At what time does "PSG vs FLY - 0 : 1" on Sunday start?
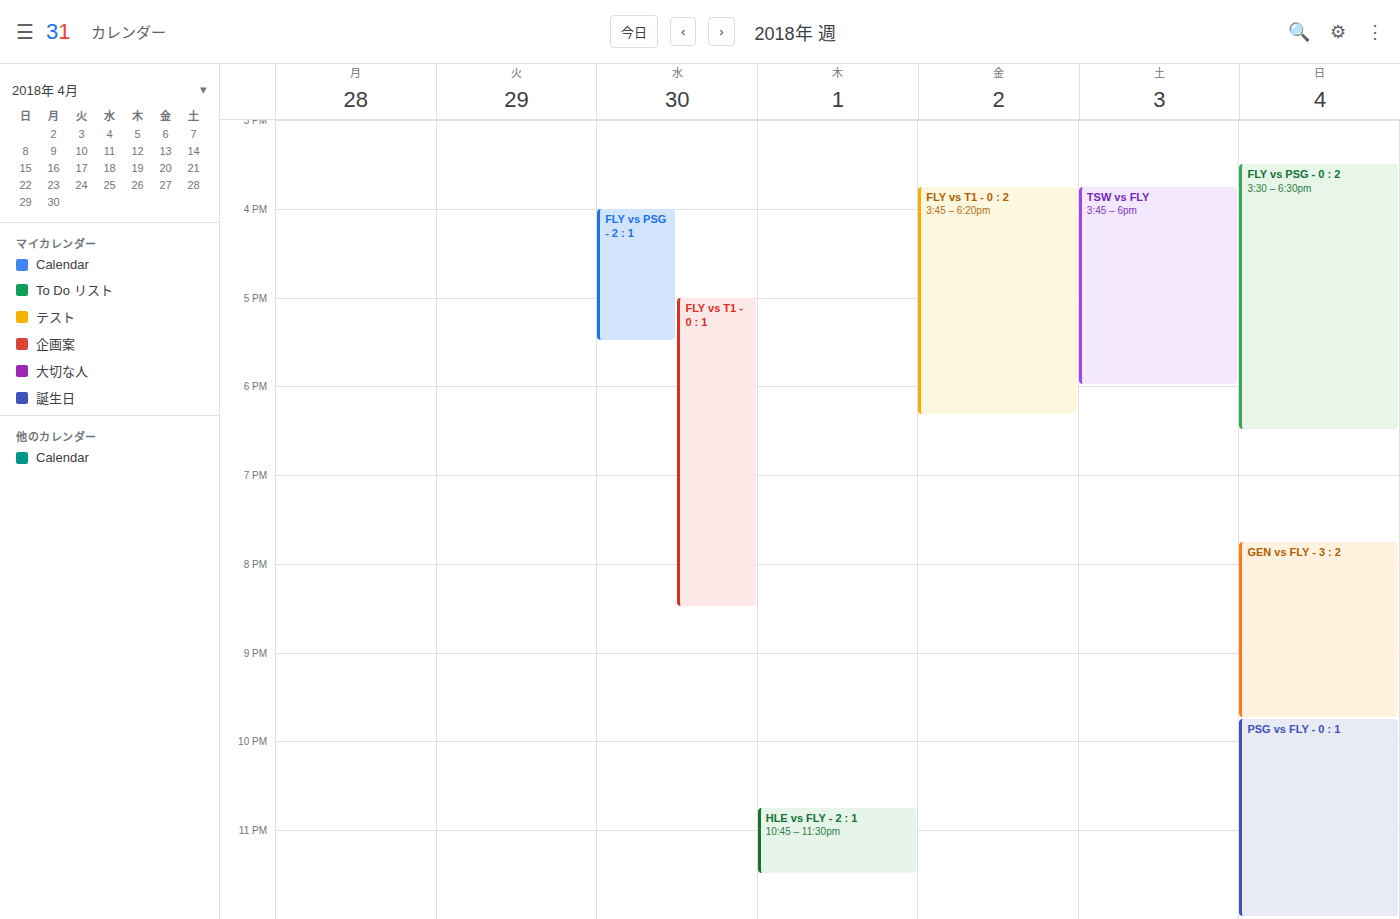
9:45 PM